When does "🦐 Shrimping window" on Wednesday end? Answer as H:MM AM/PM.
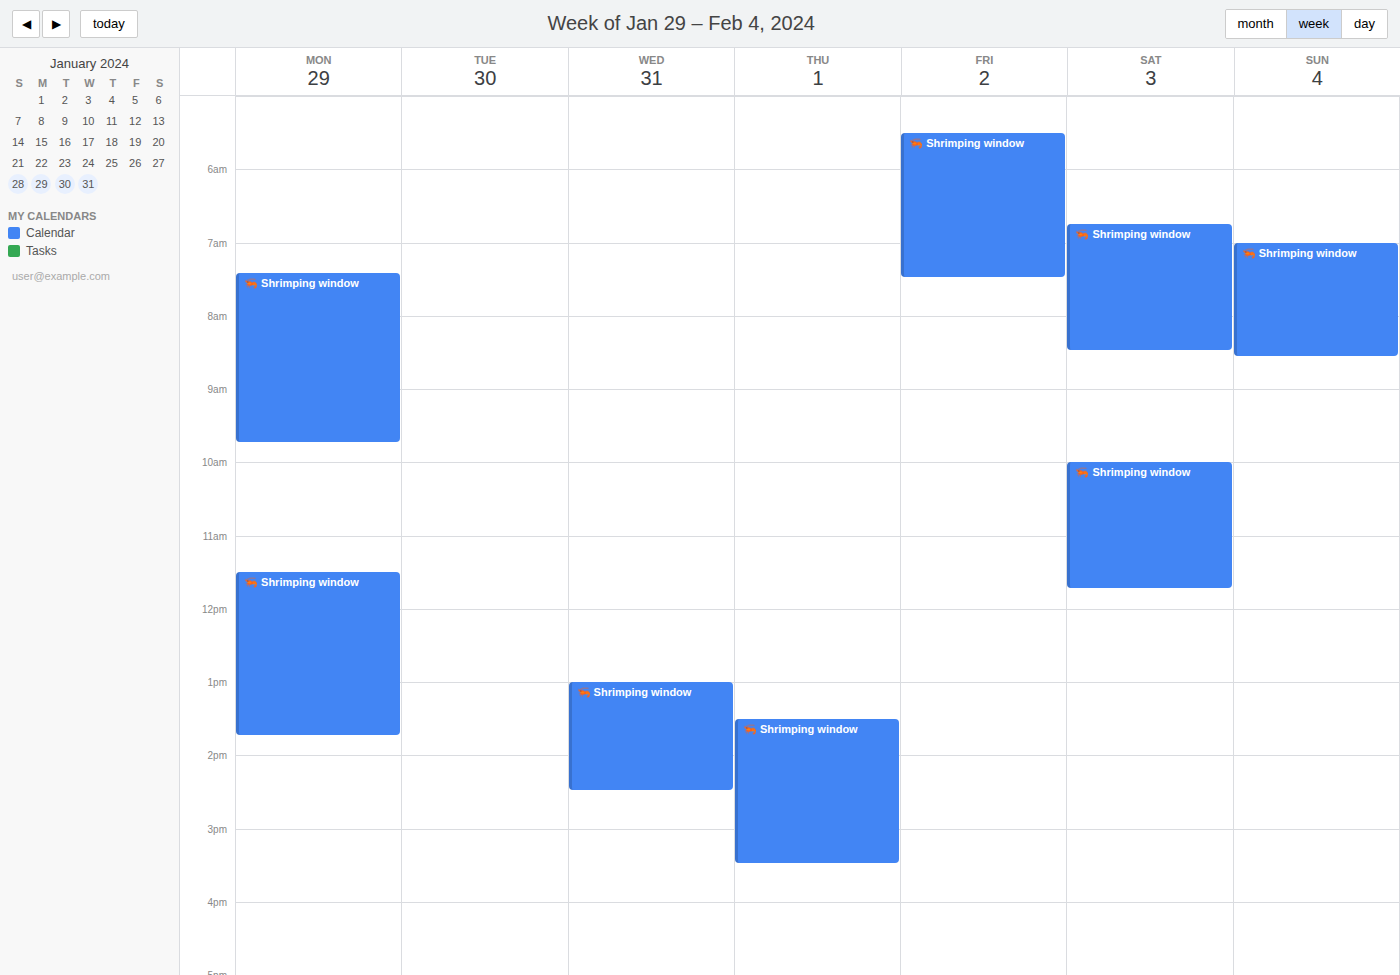
2:30 PM